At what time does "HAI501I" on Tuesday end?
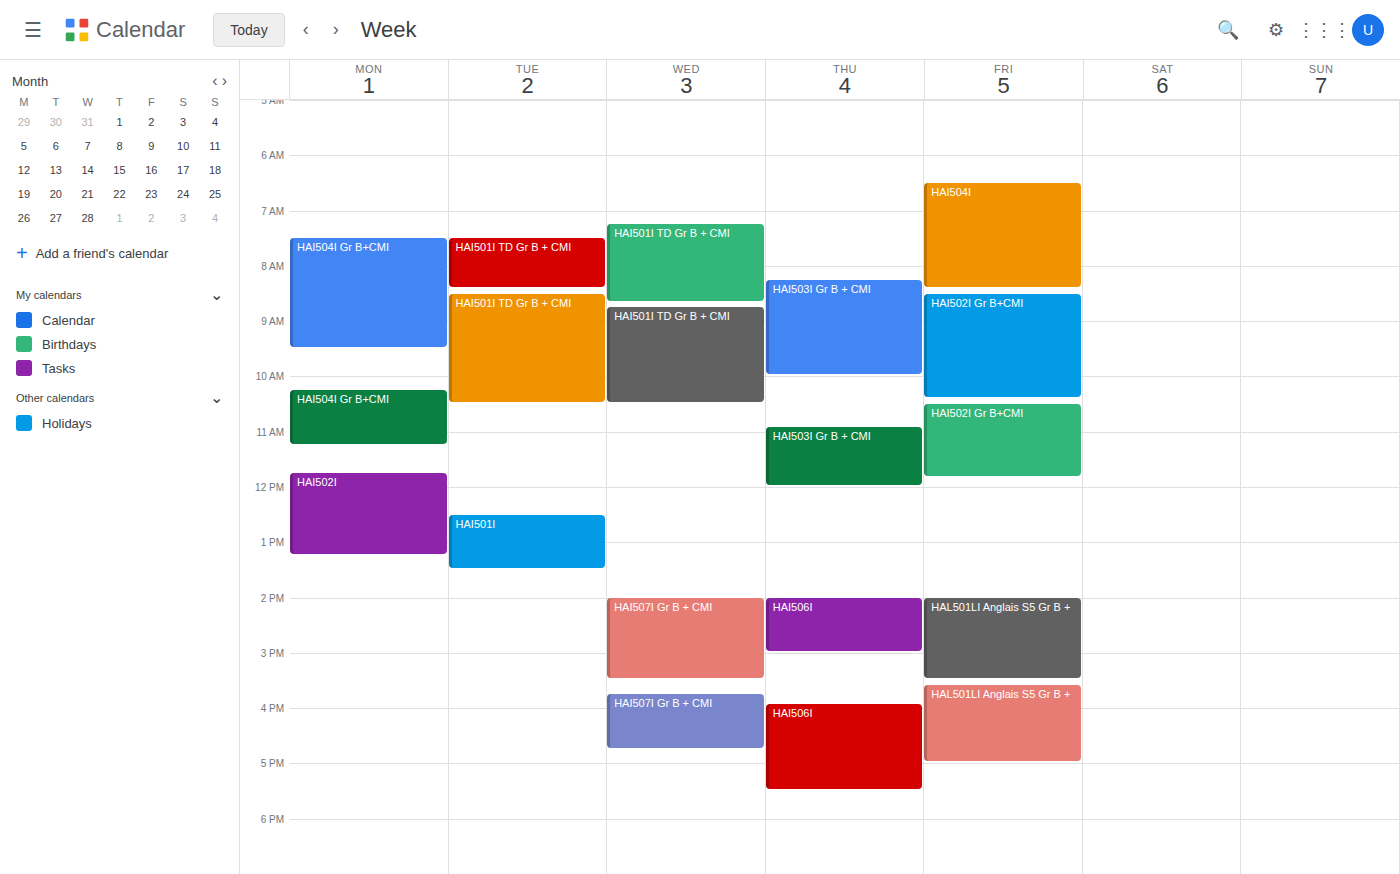
13:30